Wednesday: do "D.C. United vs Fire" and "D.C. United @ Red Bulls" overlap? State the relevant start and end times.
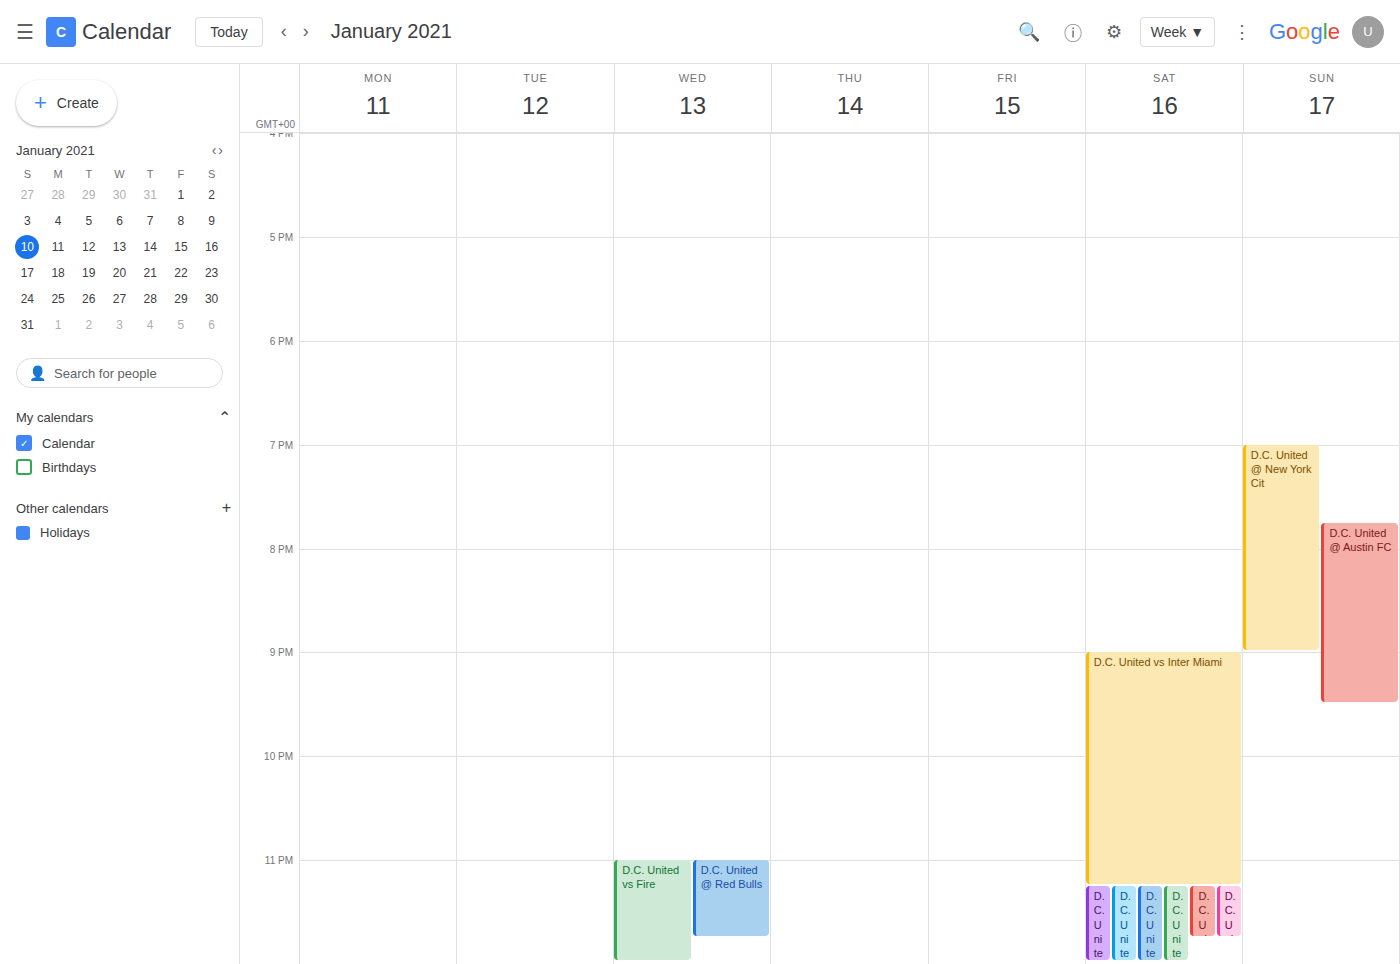
"D.C. United @ Red Bulls" runs 11:00 PM to 11:45 PM, inside "D.C. United vs Fire" -- they overlap.